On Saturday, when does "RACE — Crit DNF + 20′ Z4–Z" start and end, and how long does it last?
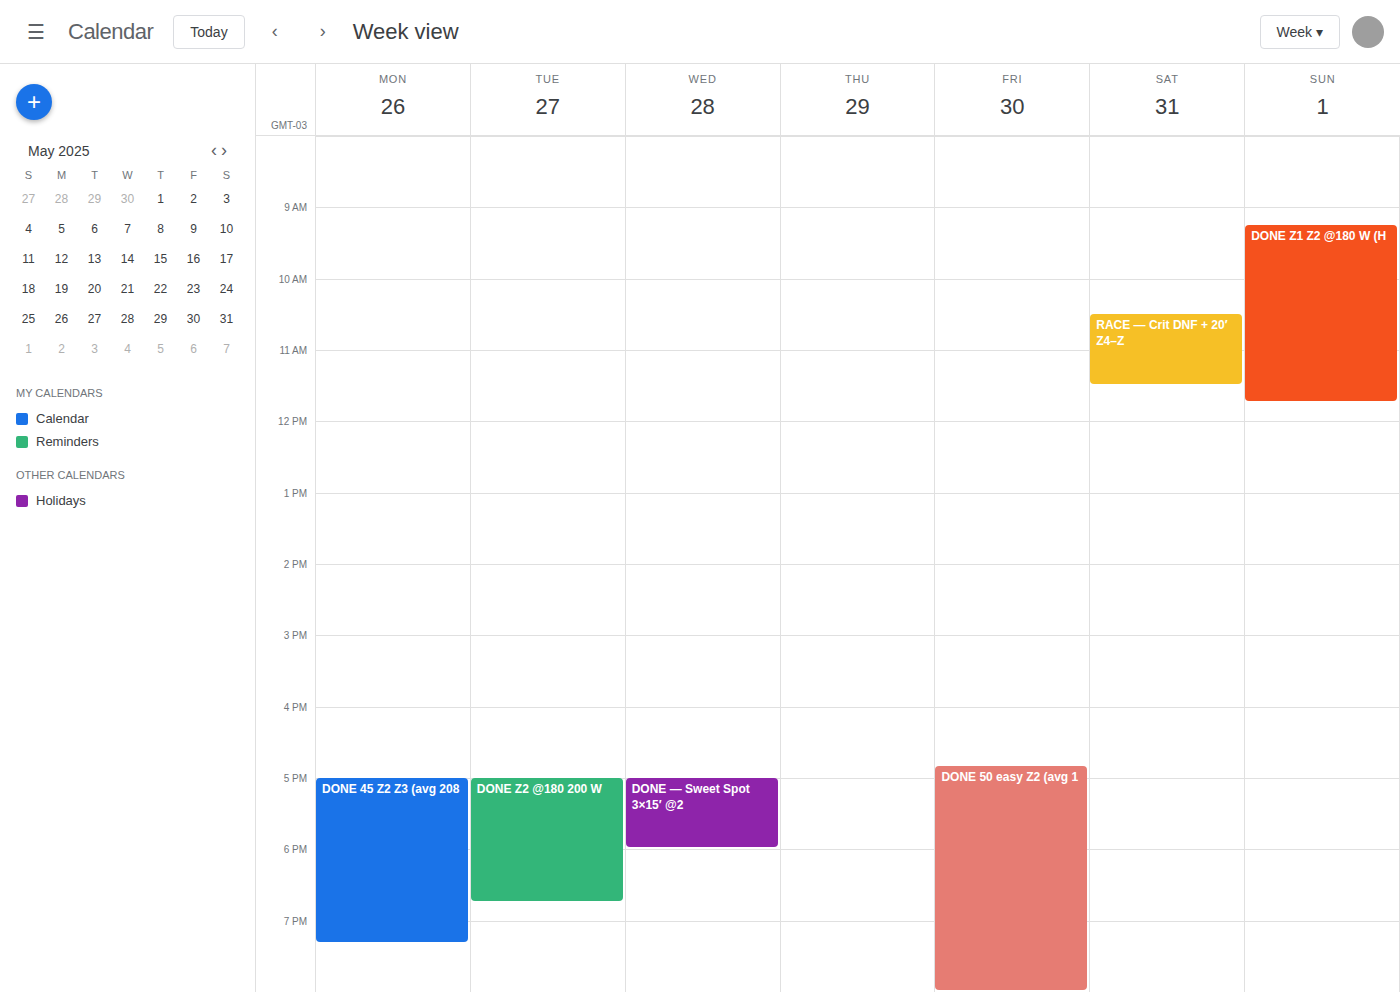
10:30 AM to 11:30 AM, 1 hour